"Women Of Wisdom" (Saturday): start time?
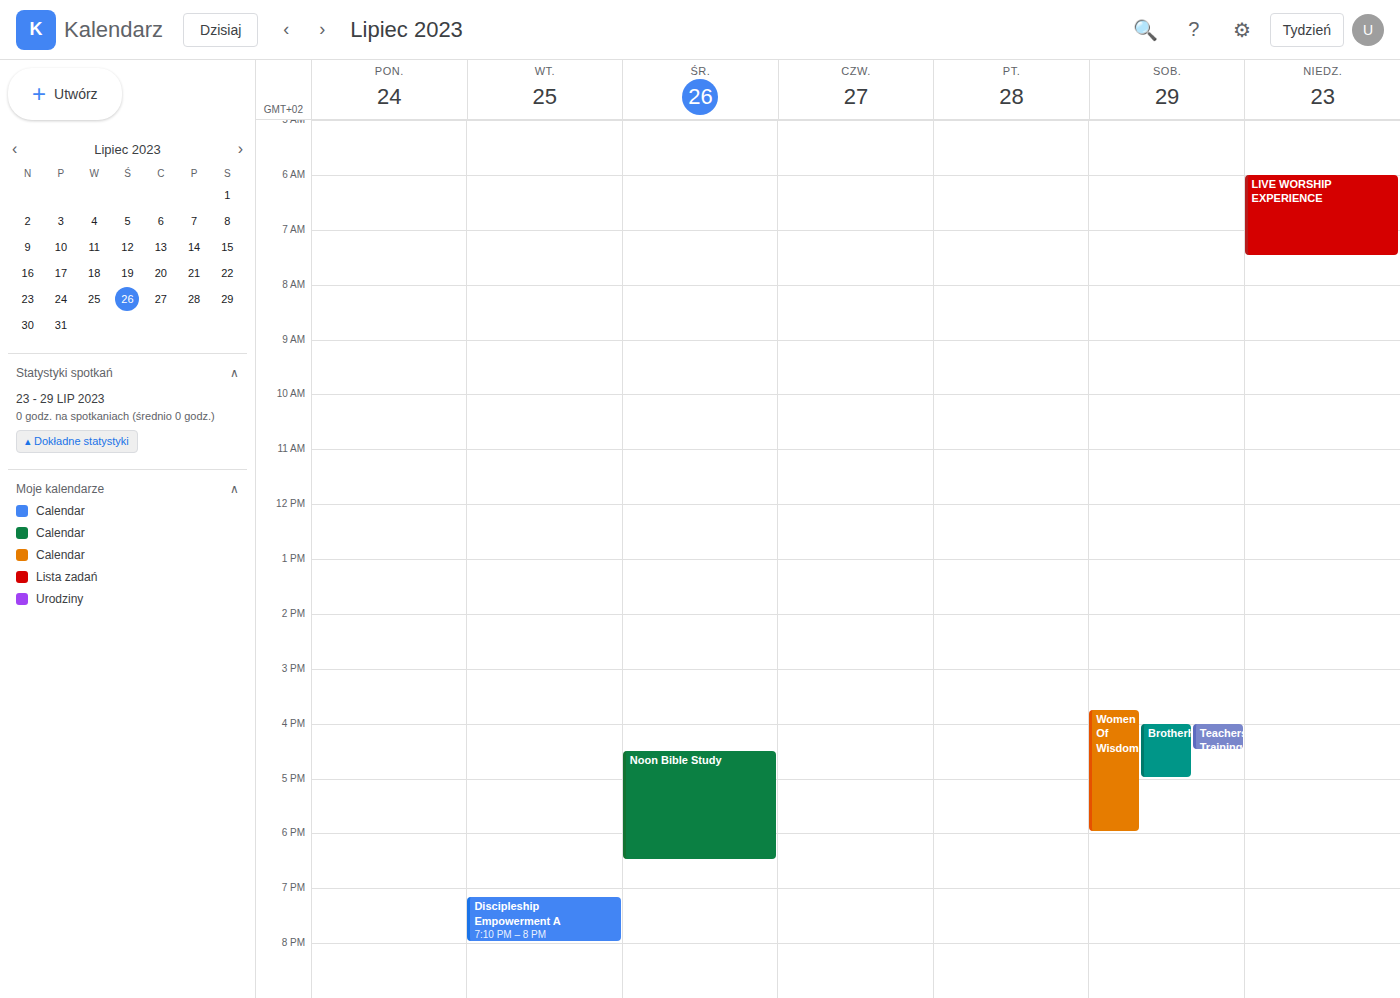
3:45 PM